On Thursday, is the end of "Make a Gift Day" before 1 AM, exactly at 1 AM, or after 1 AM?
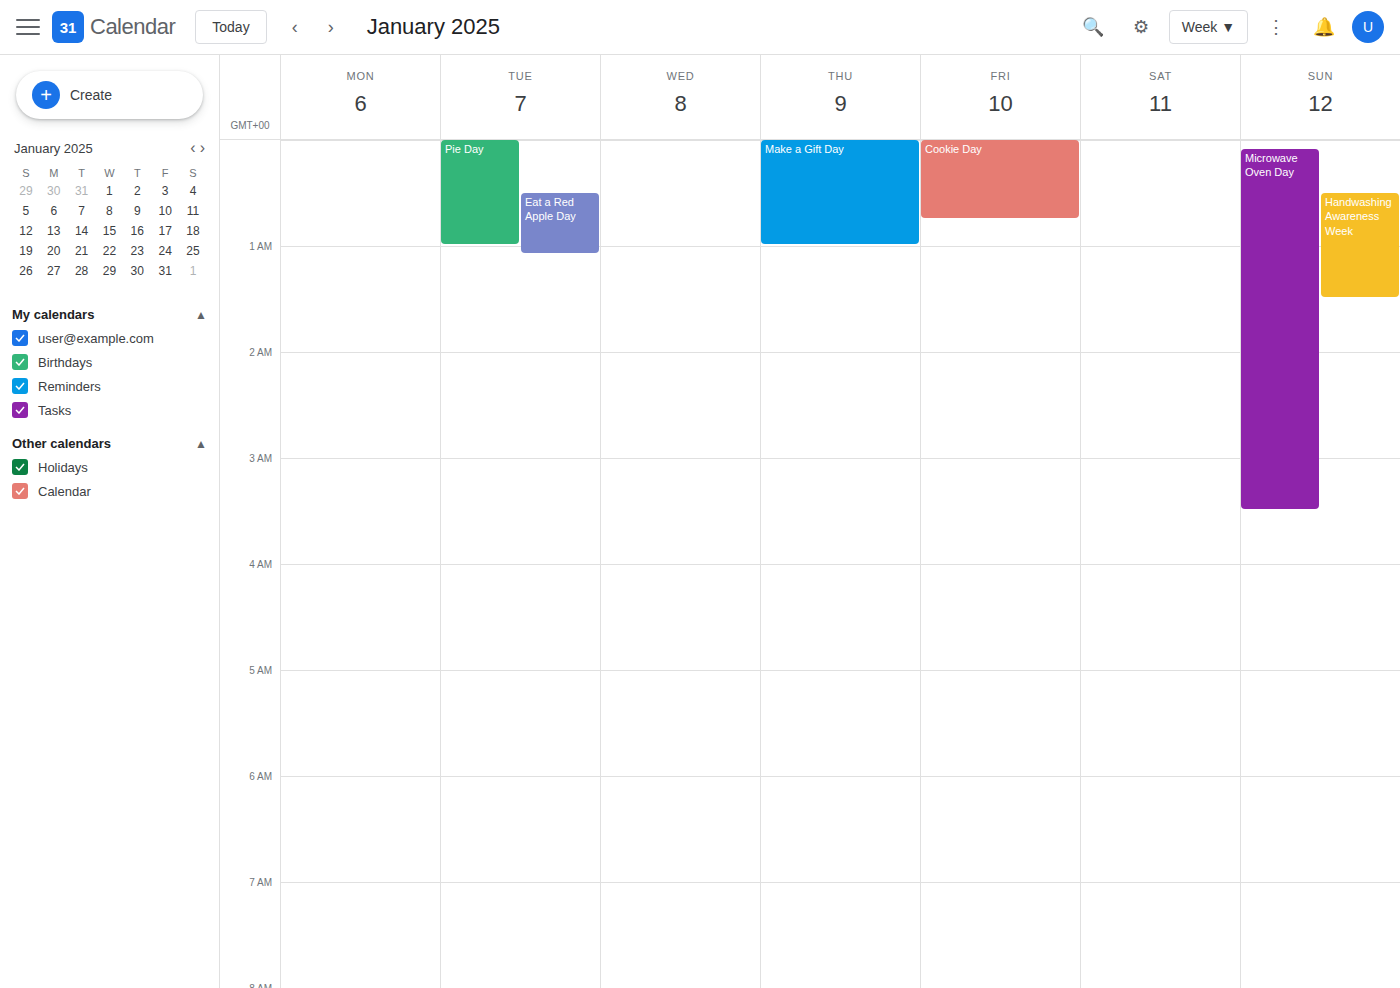
1:00 AM -- exactly at 1 AM, on the 1 AM line.